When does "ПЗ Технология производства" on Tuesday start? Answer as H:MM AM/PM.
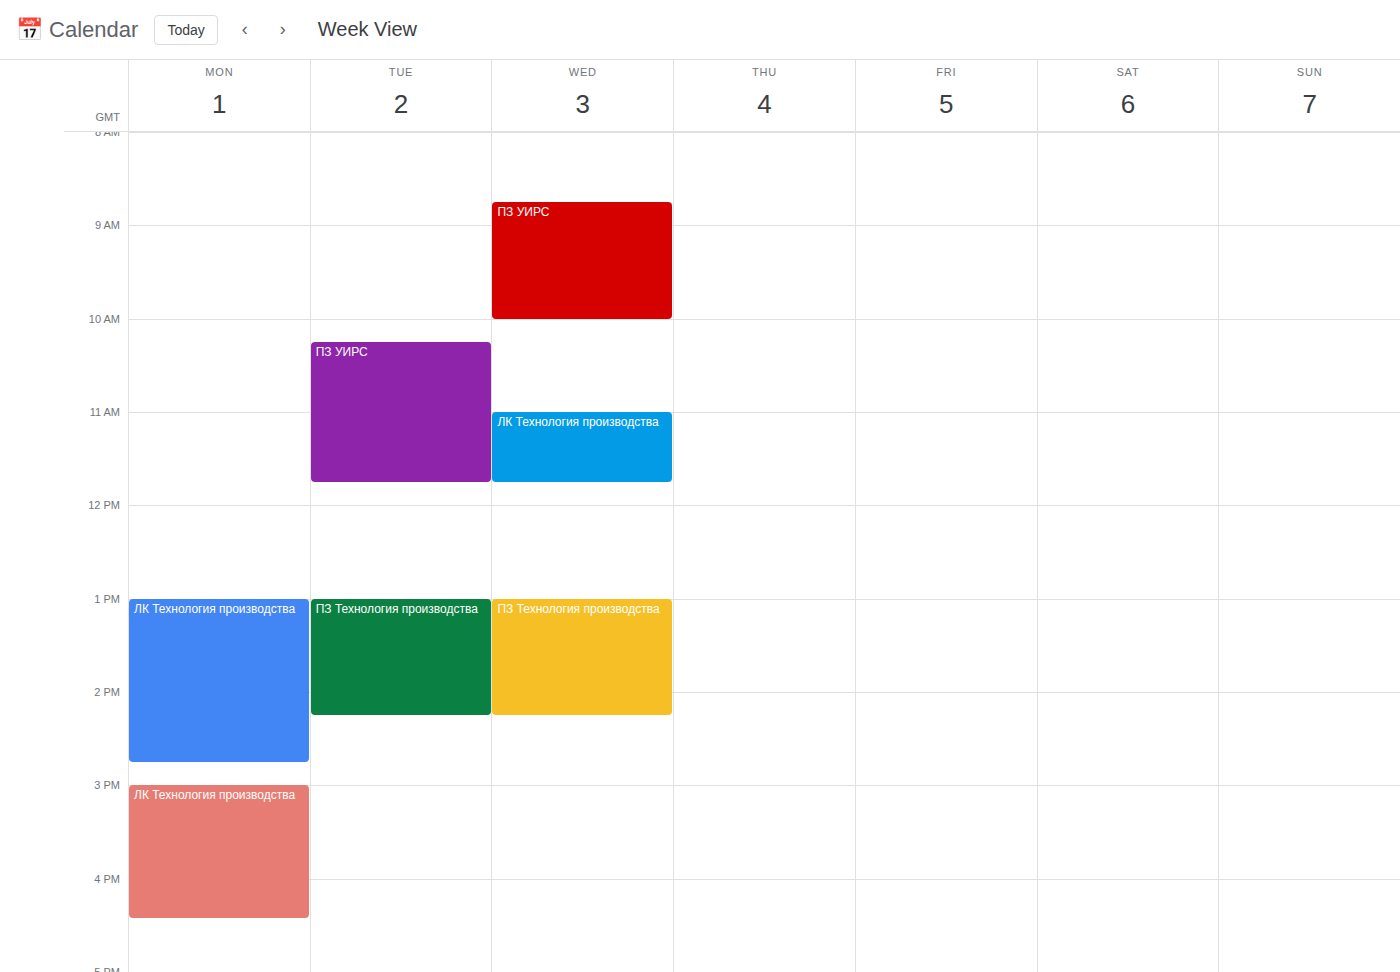
1:00 PM